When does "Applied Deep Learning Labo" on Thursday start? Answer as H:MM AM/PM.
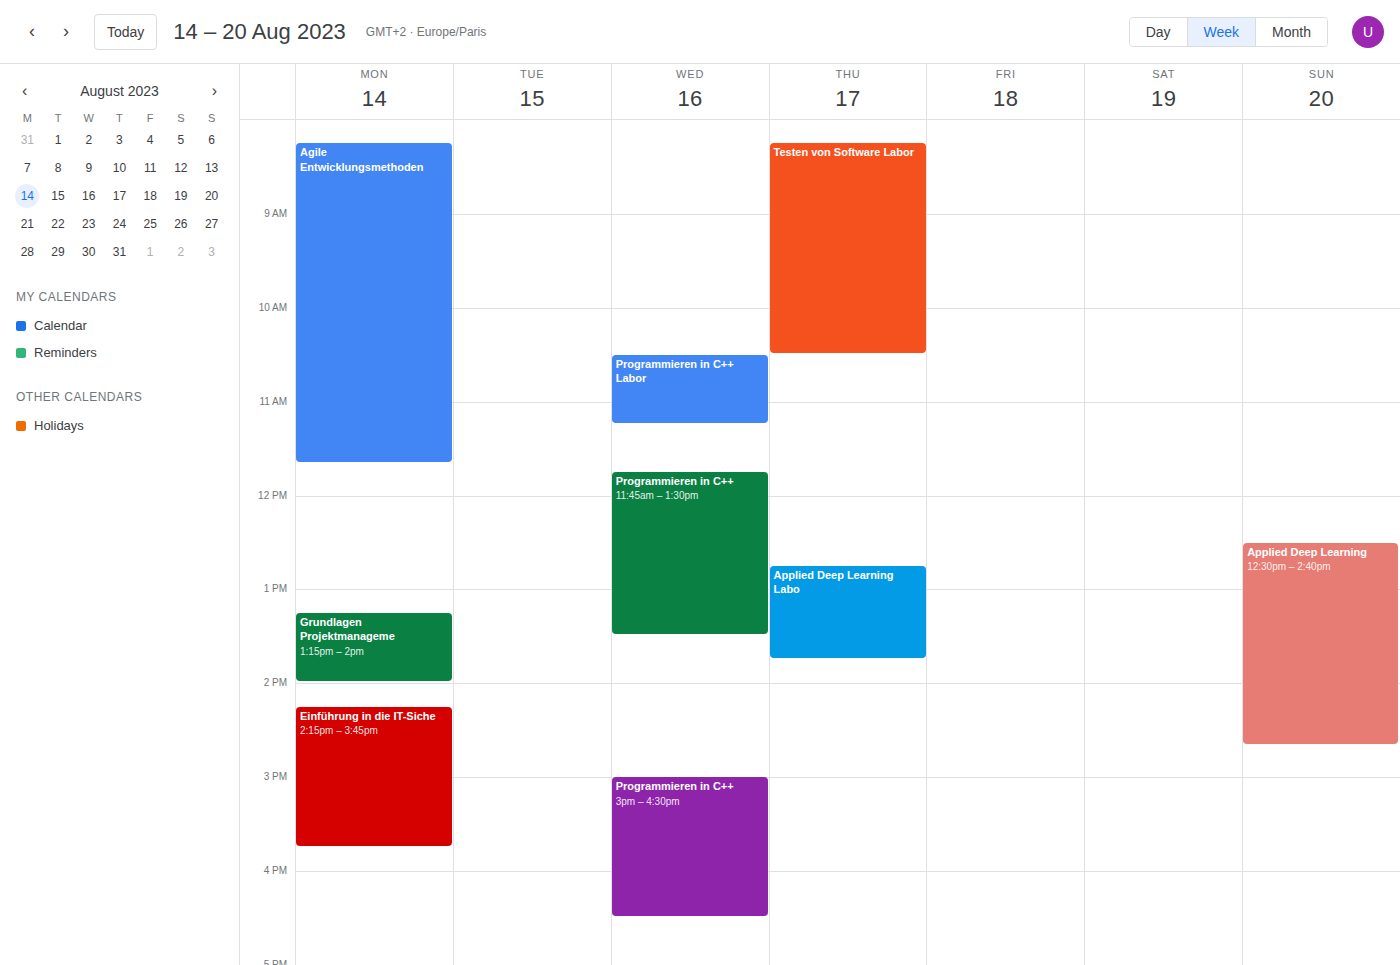
12:45 PM